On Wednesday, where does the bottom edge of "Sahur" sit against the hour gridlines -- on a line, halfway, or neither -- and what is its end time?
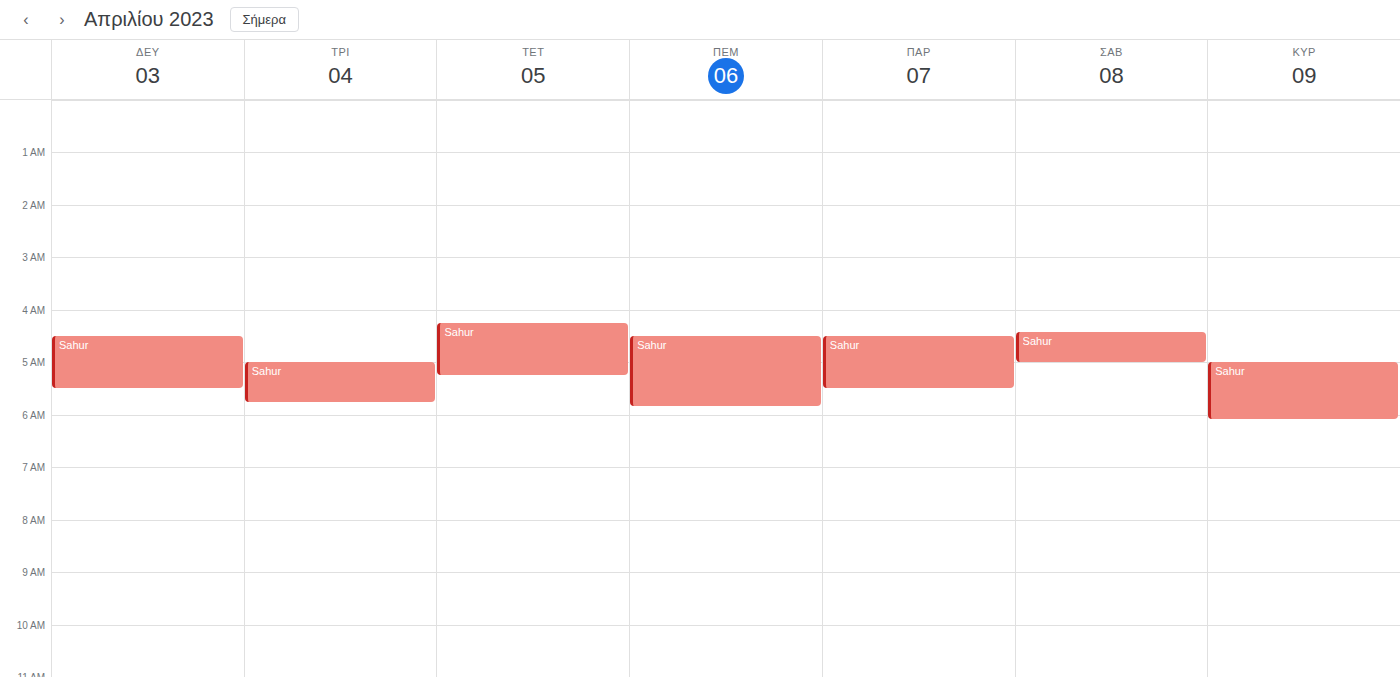
5:15 AM -- neither: a quarter of the way from the 5 AM line to the 6 AM line.